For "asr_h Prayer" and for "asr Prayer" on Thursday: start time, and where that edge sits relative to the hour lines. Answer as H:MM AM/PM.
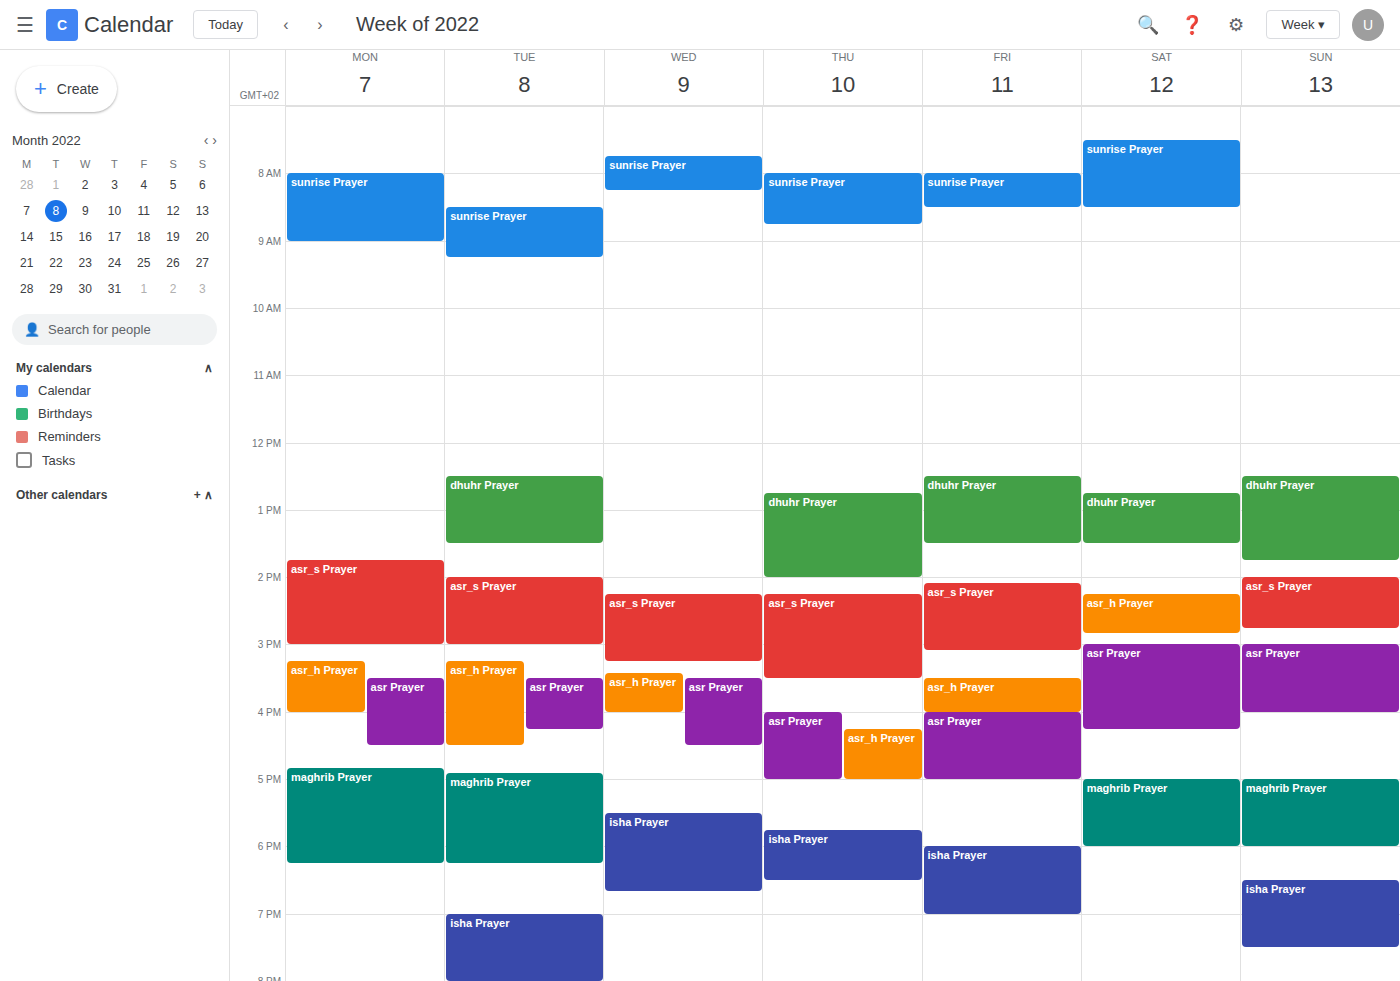
"asr_h Prayer": 4:15 PM, neither: a quarter of the way from the 4 PM line to the 5 PM line. "asr Prayer": 4:00 PM, exactly on the 4 PM line.